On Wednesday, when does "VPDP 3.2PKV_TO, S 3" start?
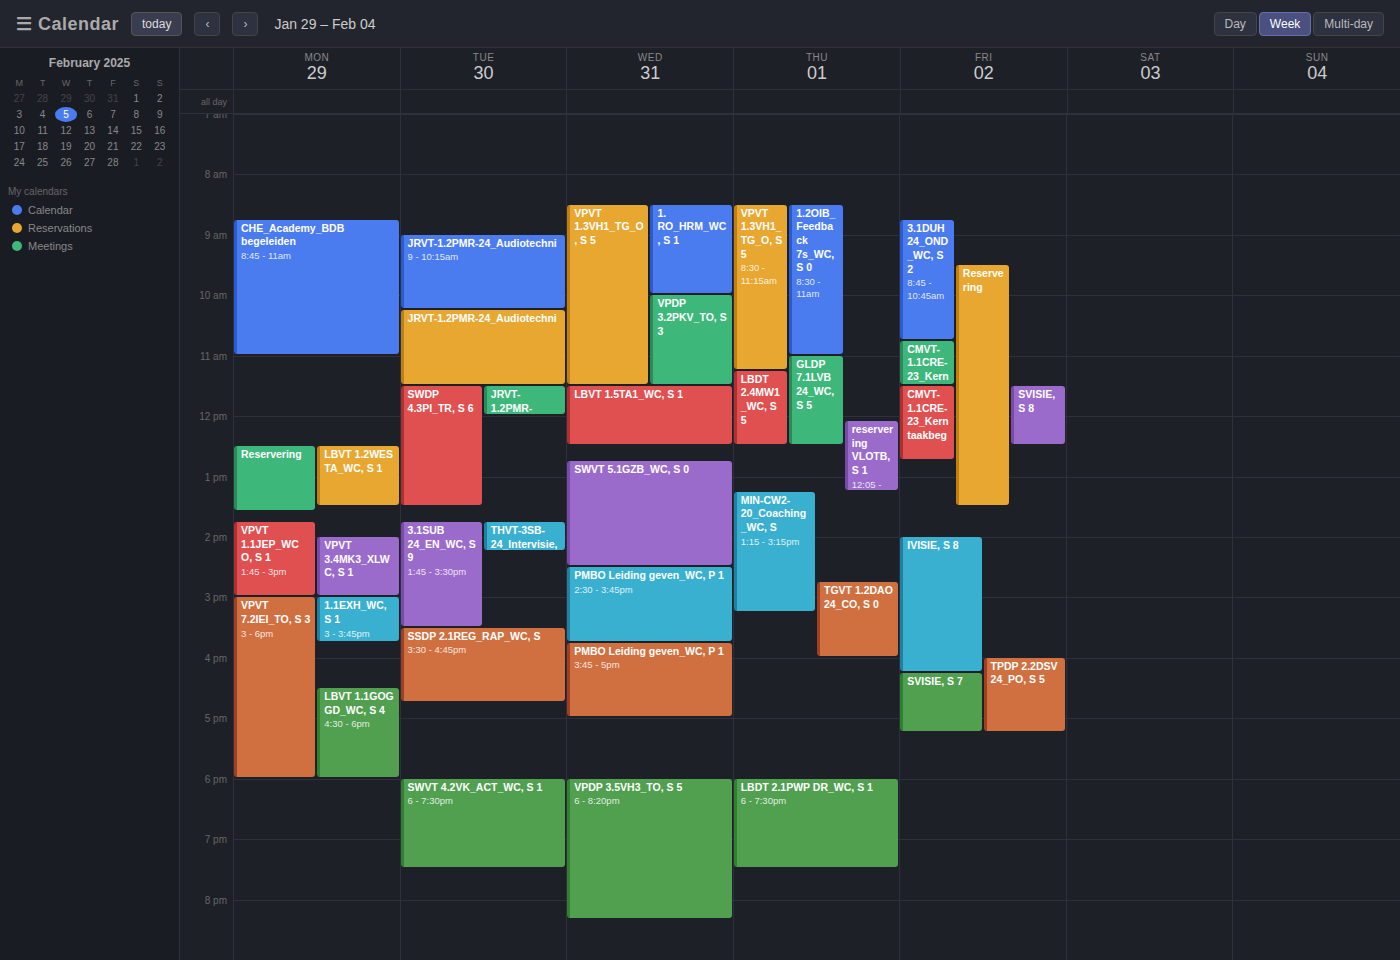
10:00 AM